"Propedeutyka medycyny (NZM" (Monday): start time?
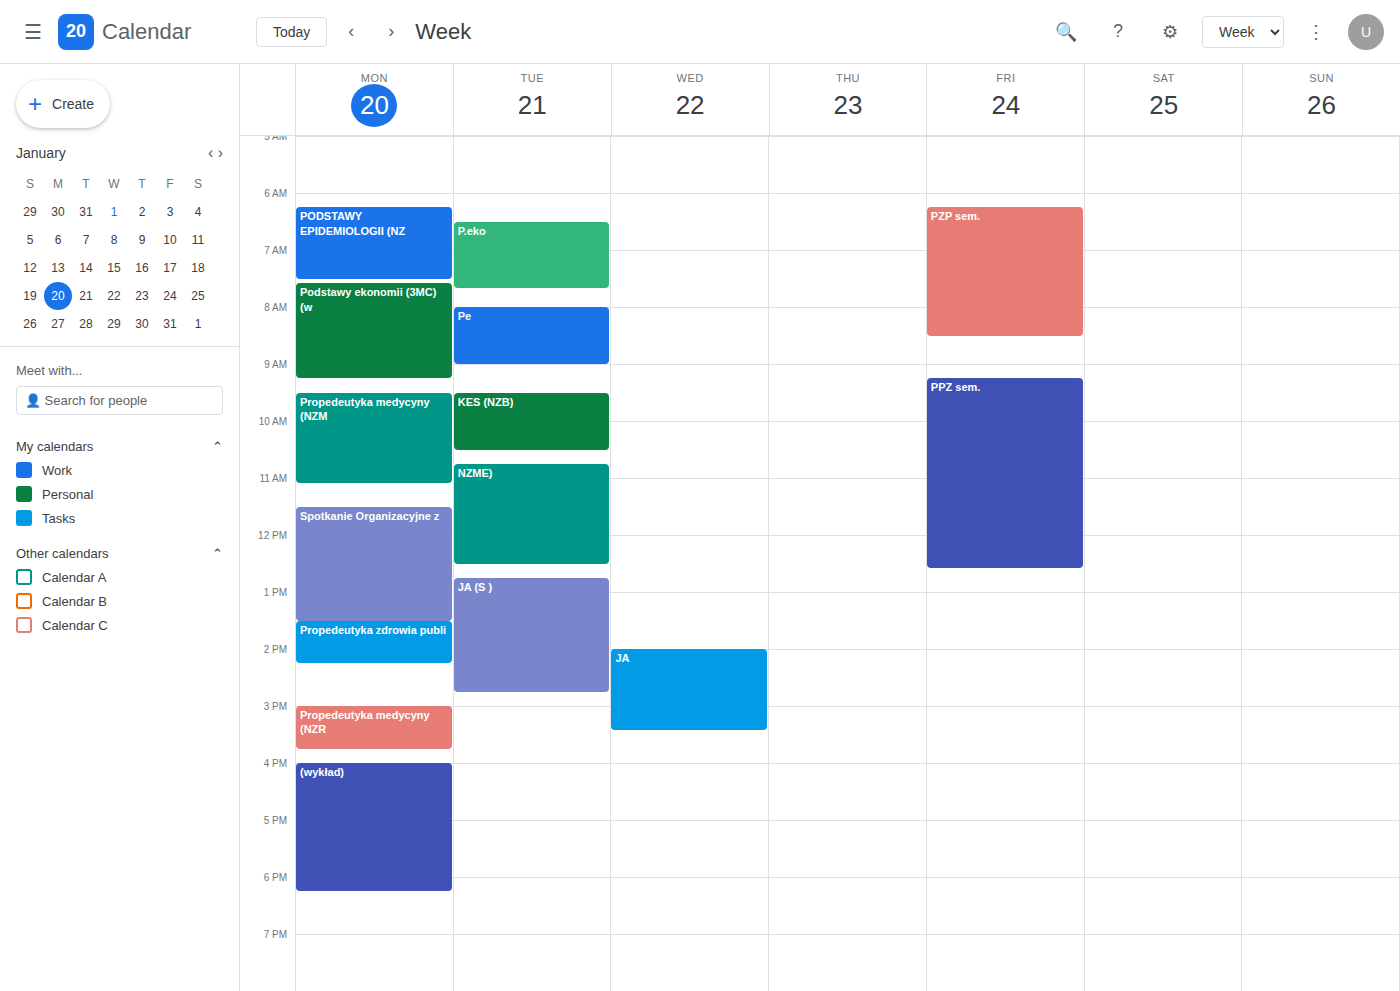
9:30 AM